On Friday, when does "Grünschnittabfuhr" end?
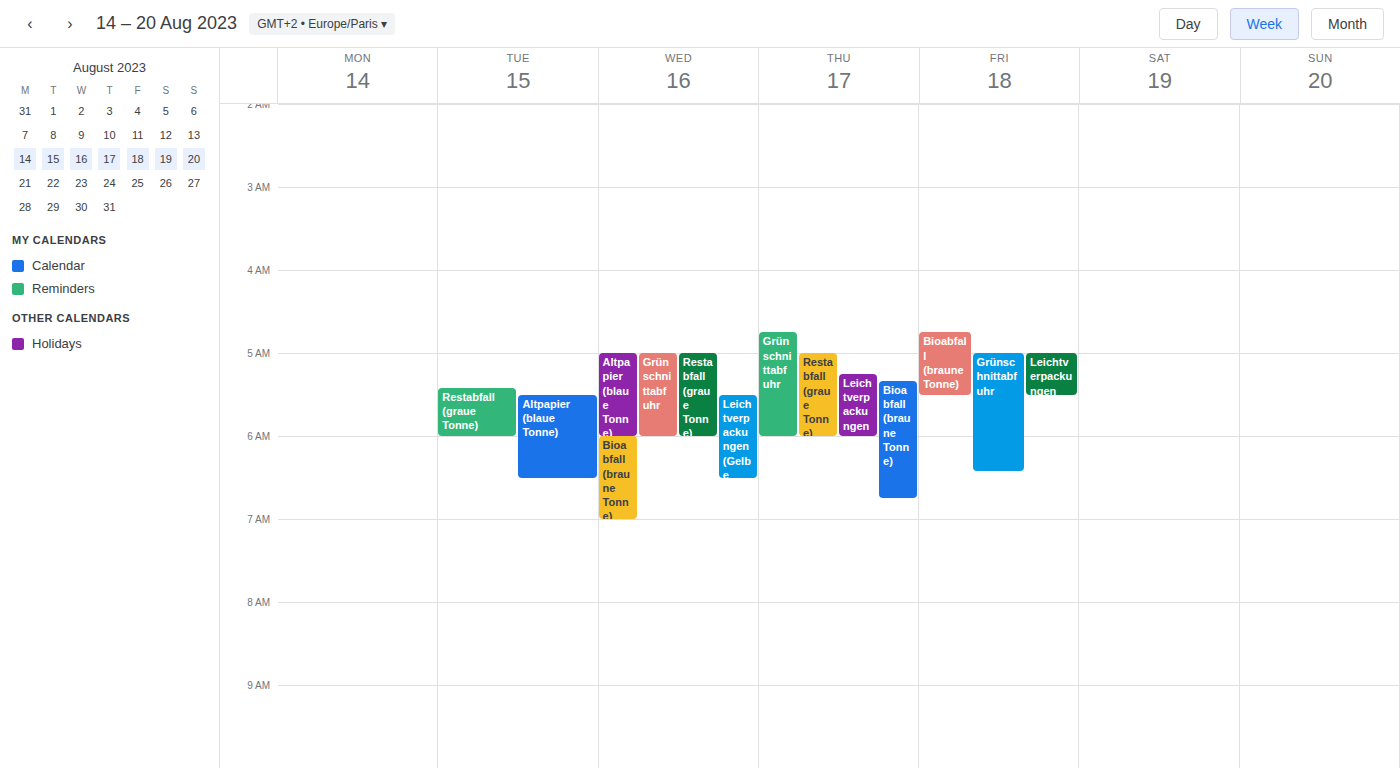
6:25 AM